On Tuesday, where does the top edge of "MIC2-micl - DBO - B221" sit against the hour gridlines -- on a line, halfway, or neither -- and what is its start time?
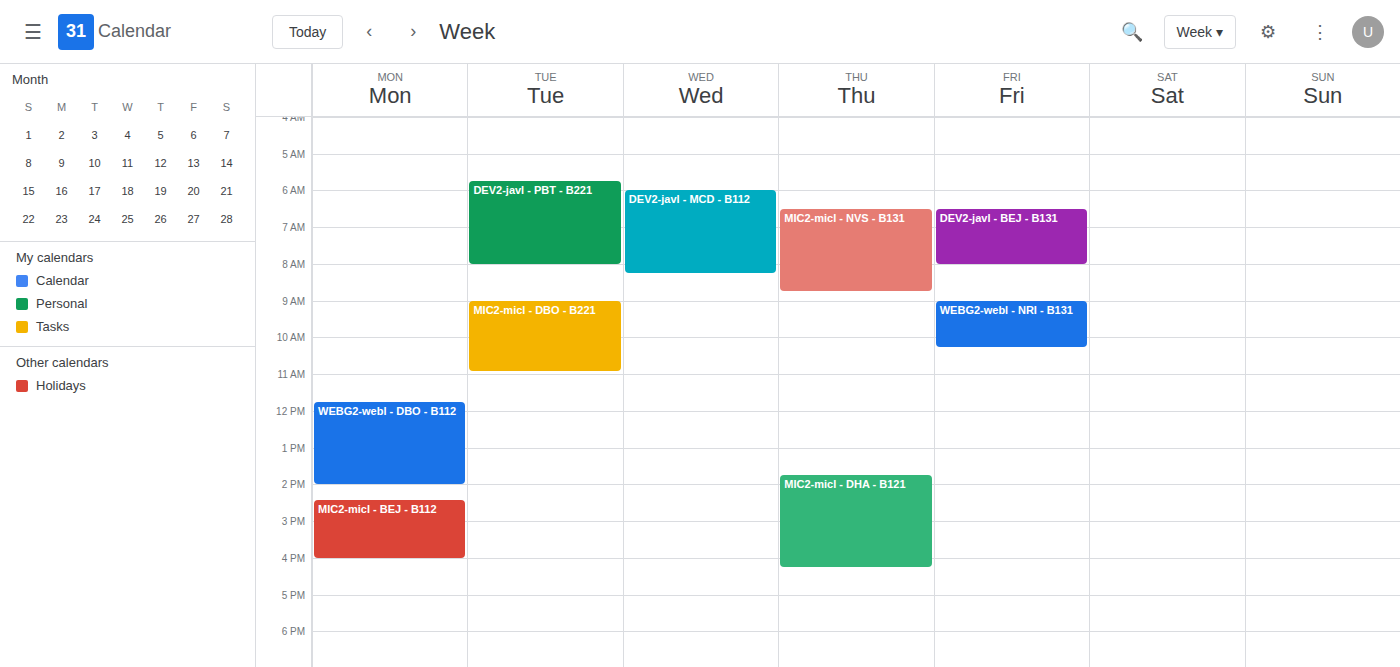
9:00 AM -- exactly on the 9 AM line.